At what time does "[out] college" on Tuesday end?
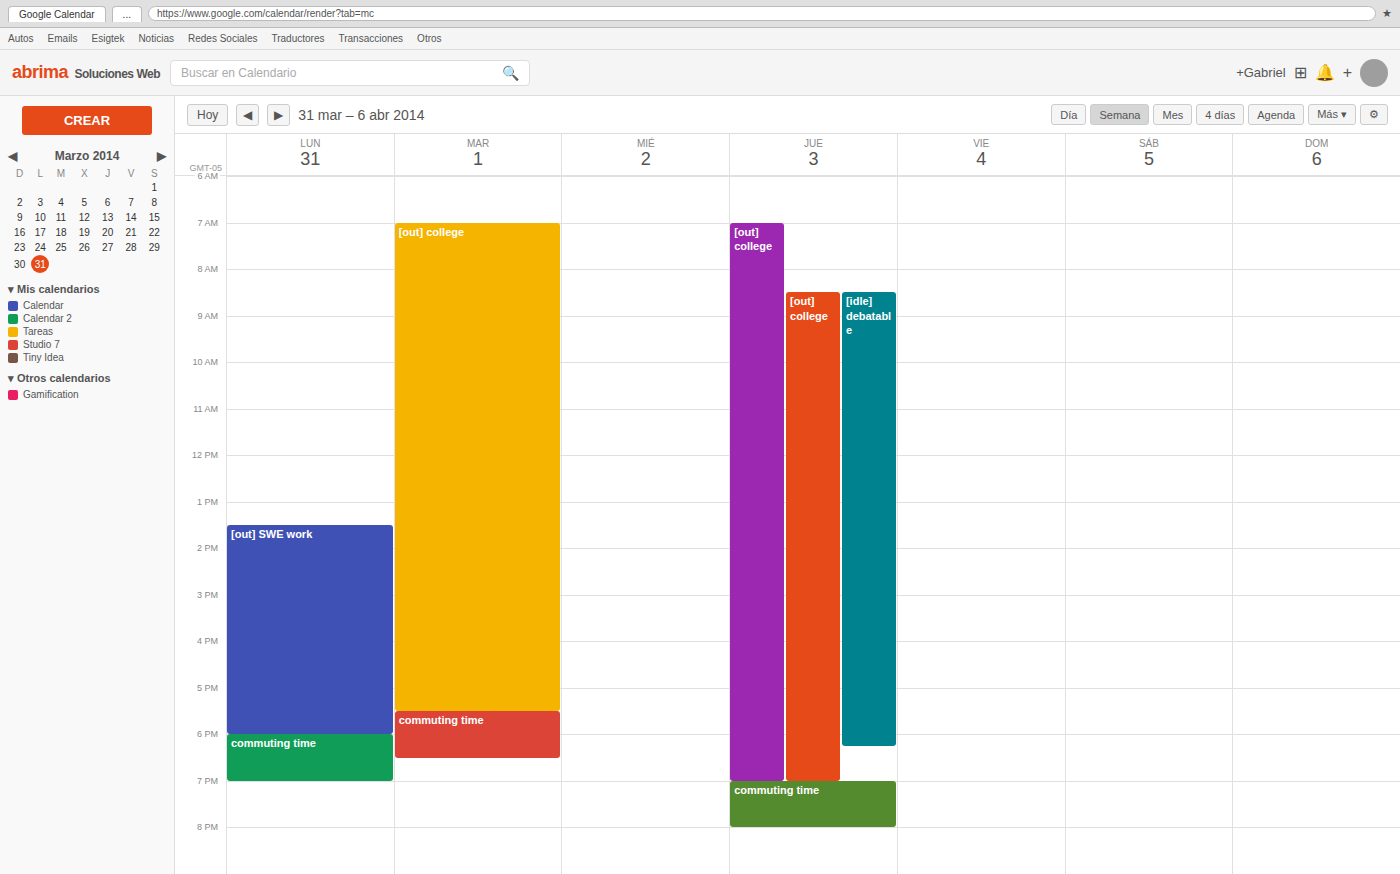
5:30 PM